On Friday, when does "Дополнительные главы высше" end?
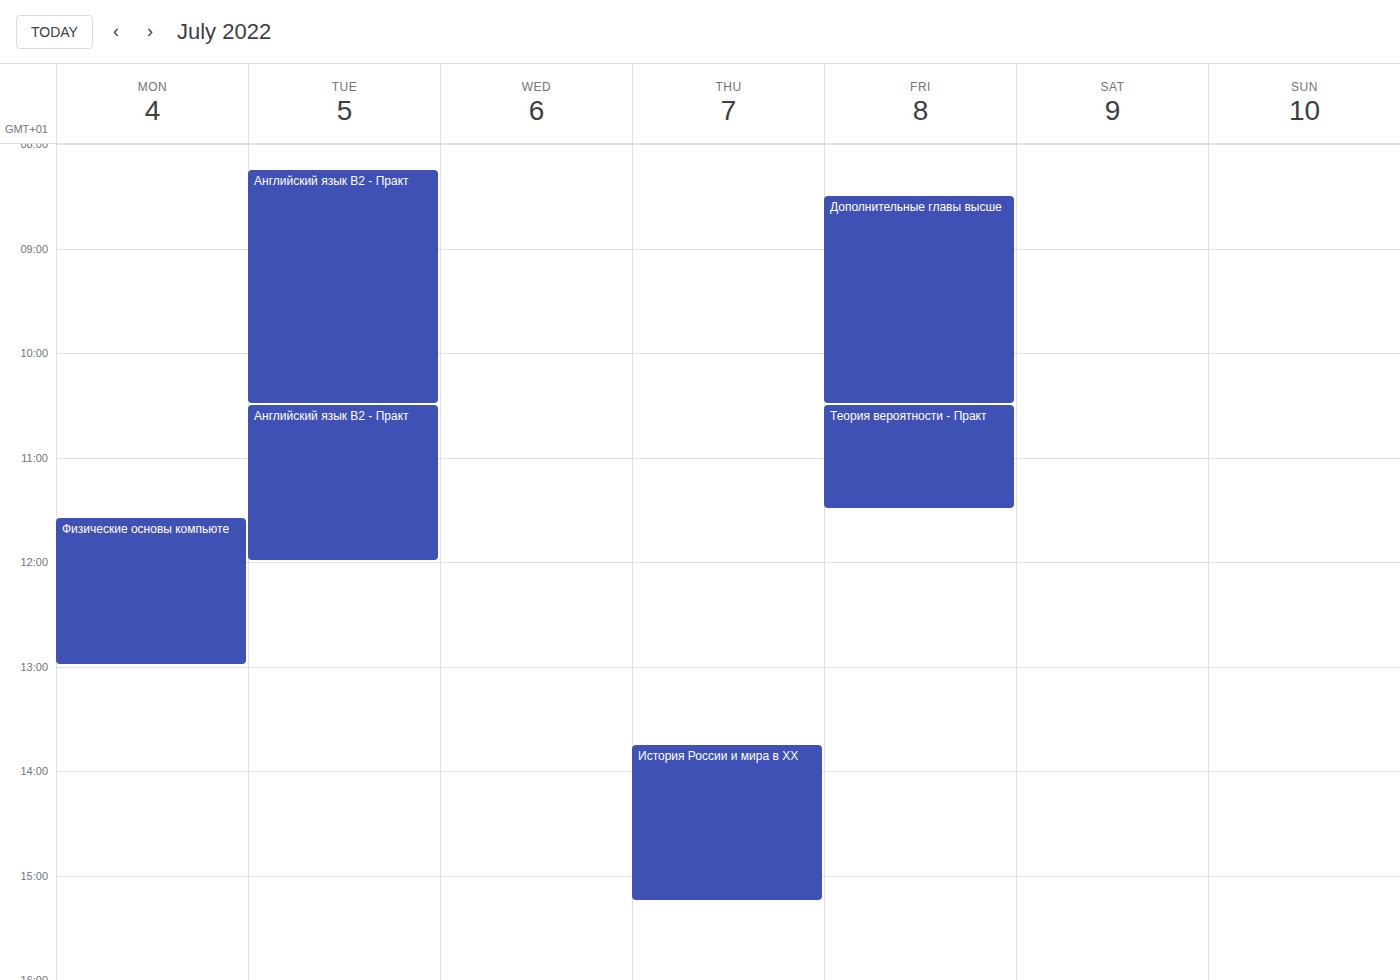
10:30 AM